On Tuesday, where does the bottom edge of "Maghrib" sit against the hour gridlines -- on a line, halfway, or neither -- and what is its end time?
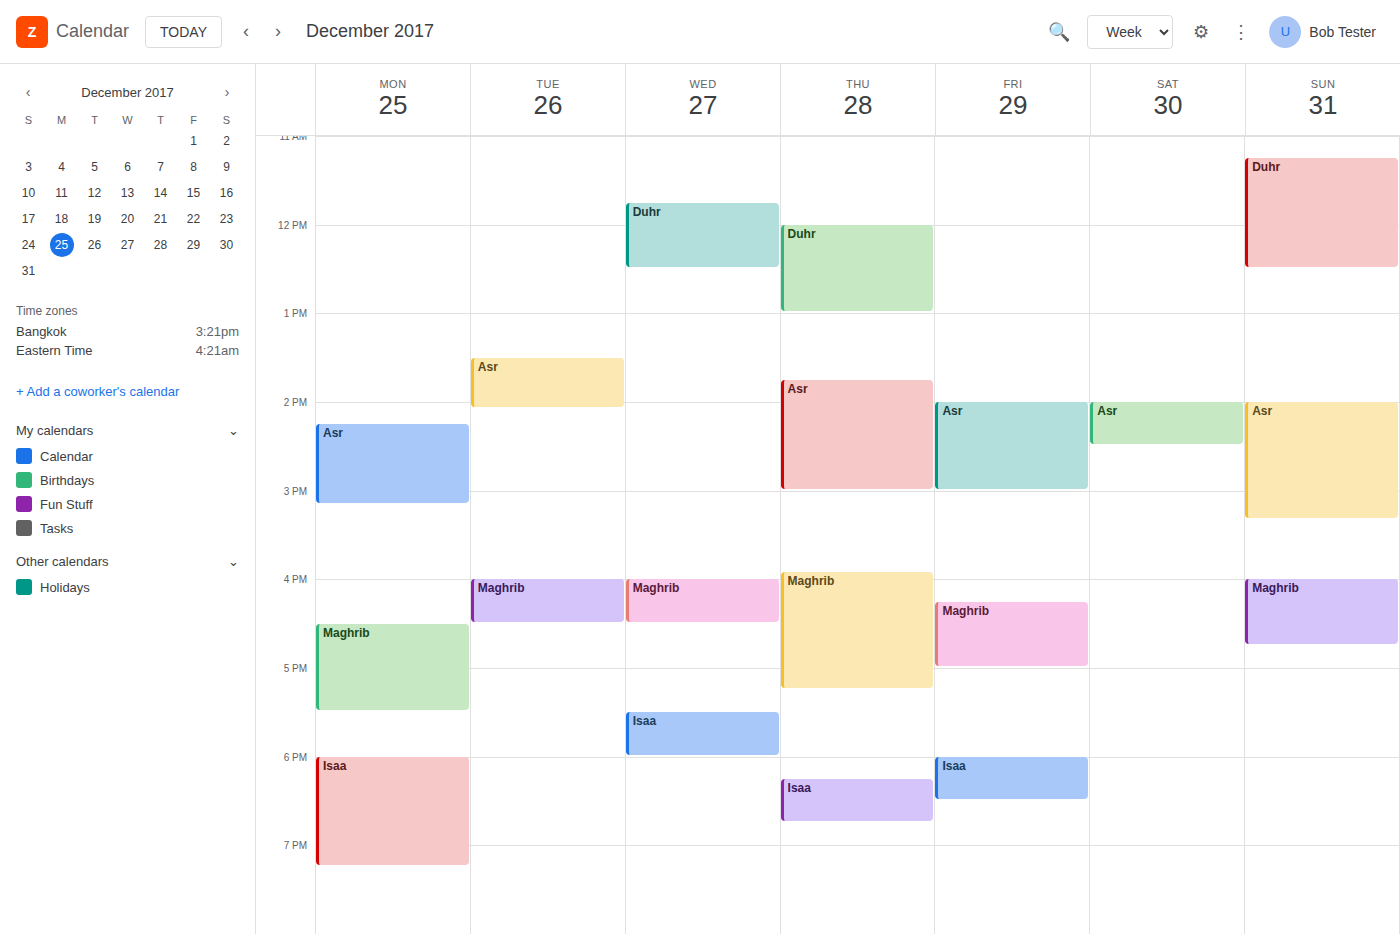
4:30 PM -- halfway between the 4 PM and 5 PM lines.